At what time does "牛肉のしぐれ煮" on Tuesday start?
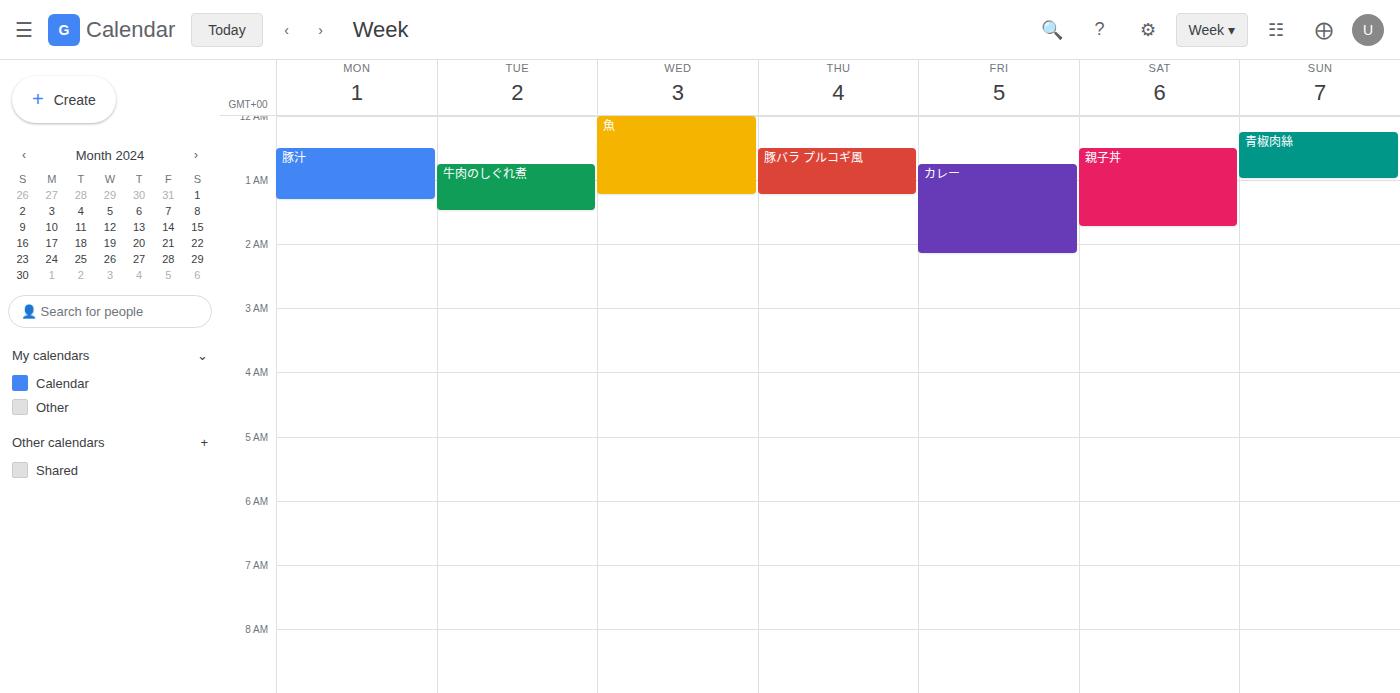
12:45 AM